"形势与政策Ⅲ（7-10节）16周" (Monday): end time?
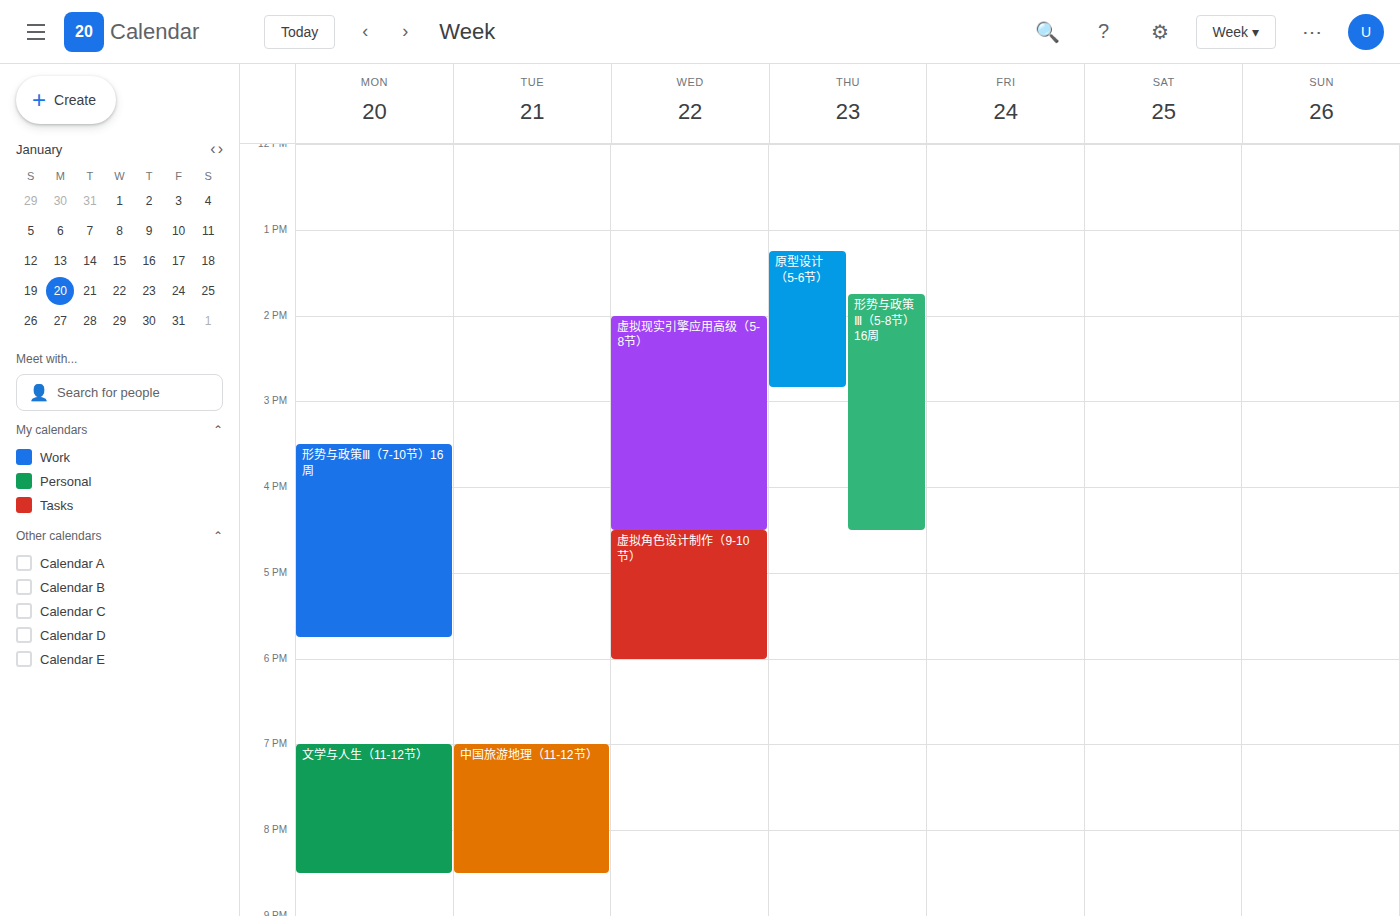
17:45